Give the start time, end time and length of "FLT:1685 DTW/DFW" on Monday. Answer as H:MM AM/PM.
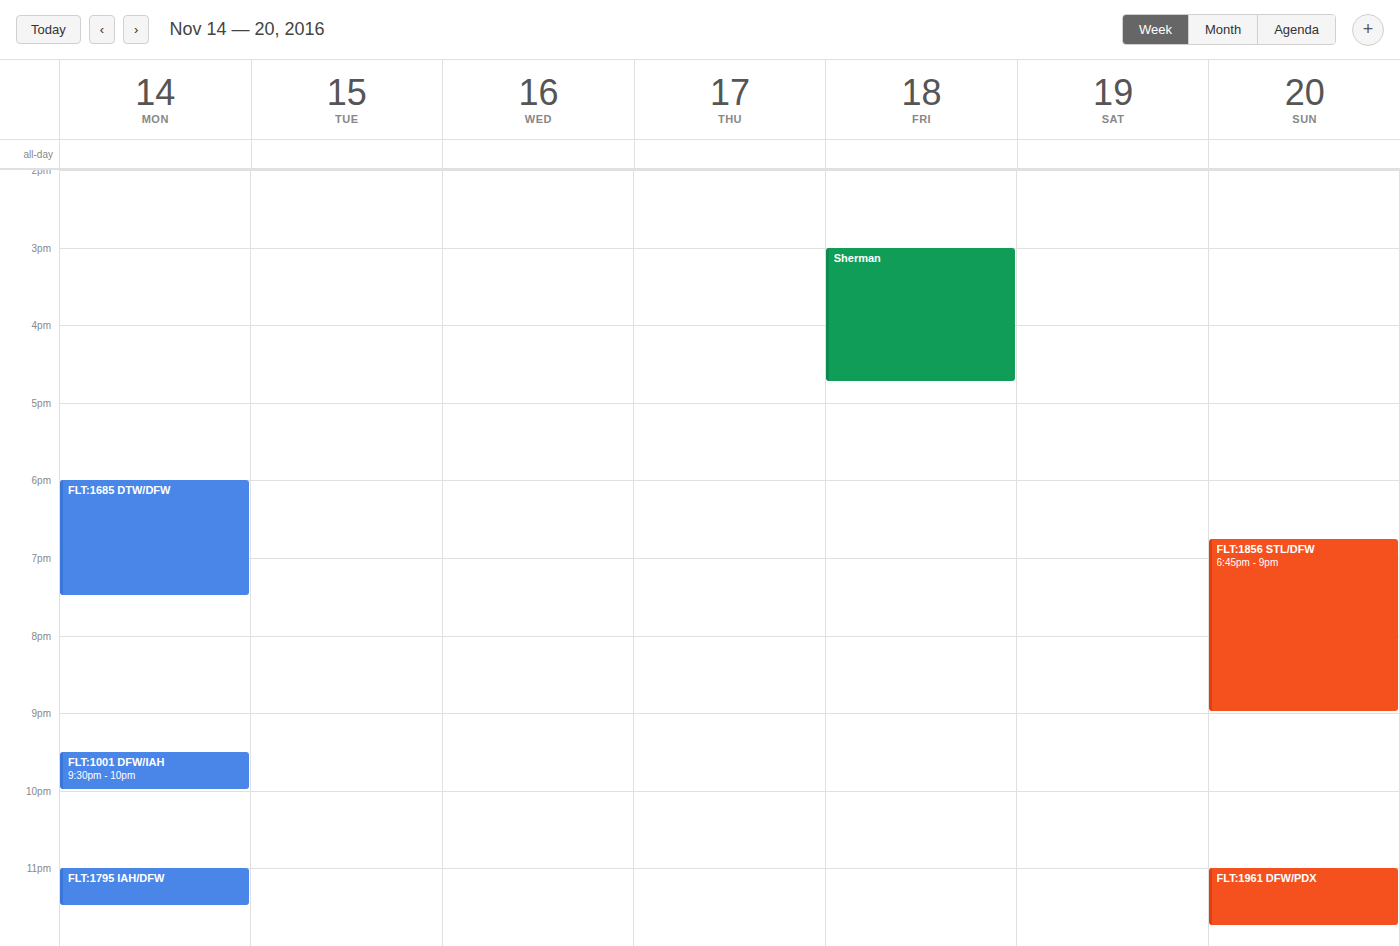
6:00 PM to 7:30 PM, 1 hour 30 minutes